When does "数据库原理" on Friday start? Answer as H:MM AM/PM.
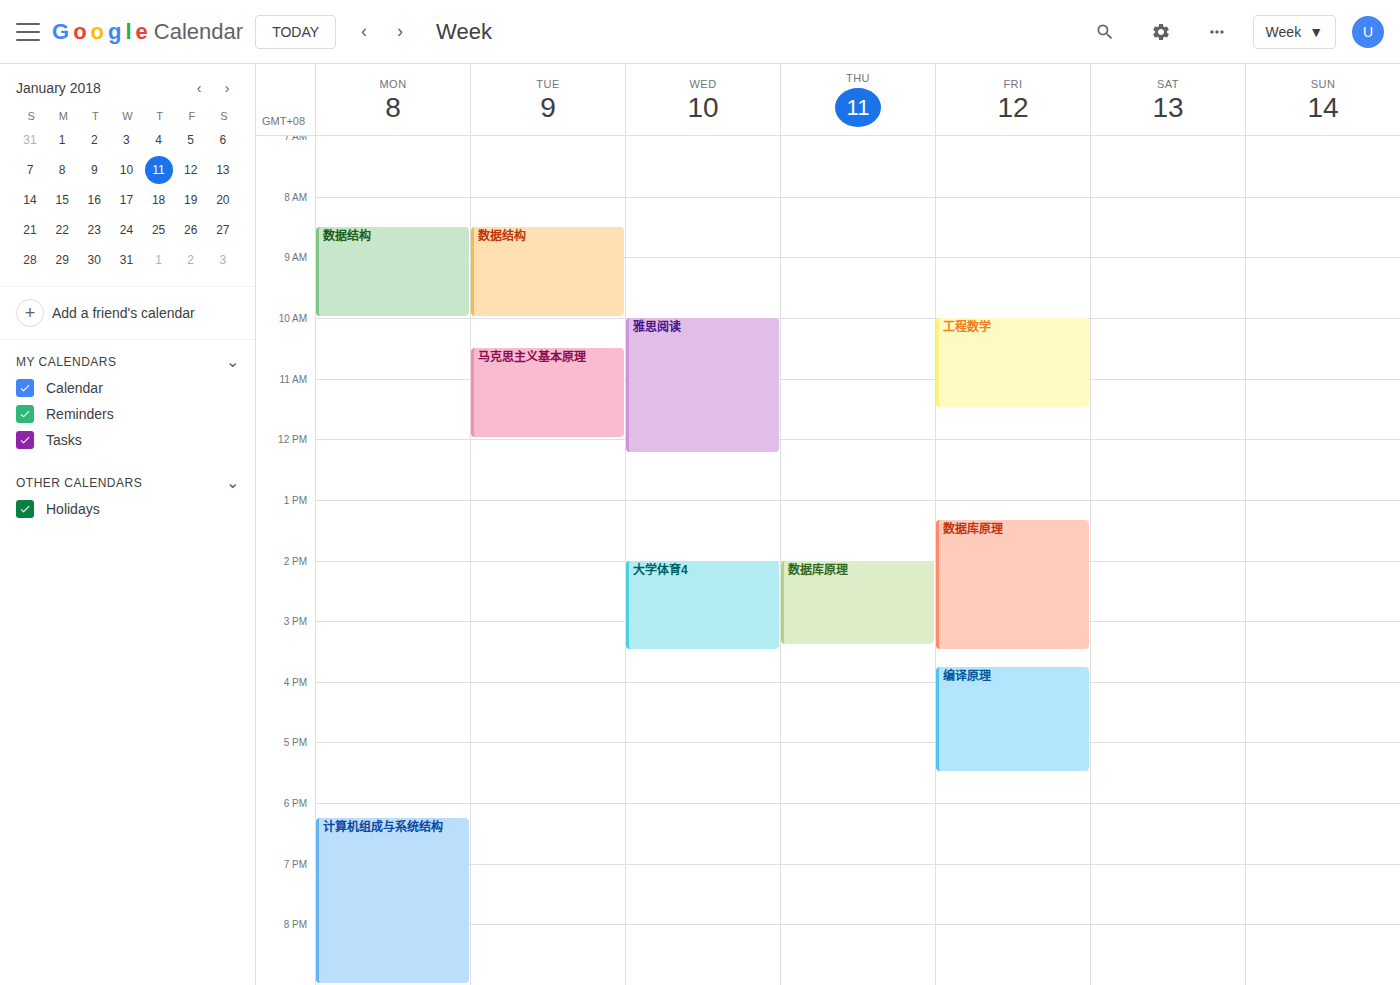
1:20 PM